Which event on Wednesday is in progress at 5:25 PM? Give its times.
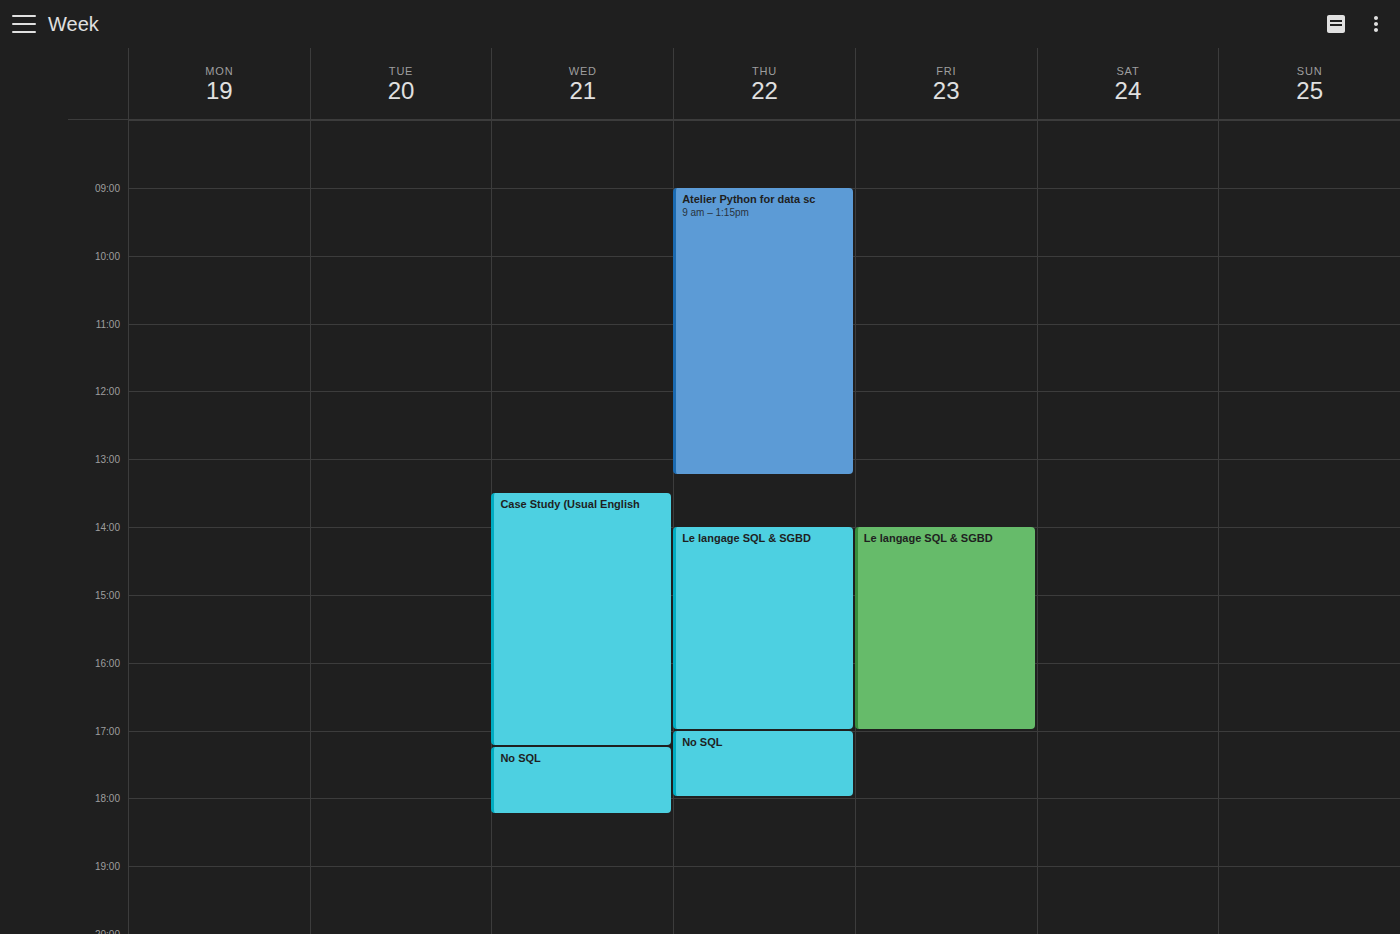
"No SQL", 5:15 PM to 6:15 PM